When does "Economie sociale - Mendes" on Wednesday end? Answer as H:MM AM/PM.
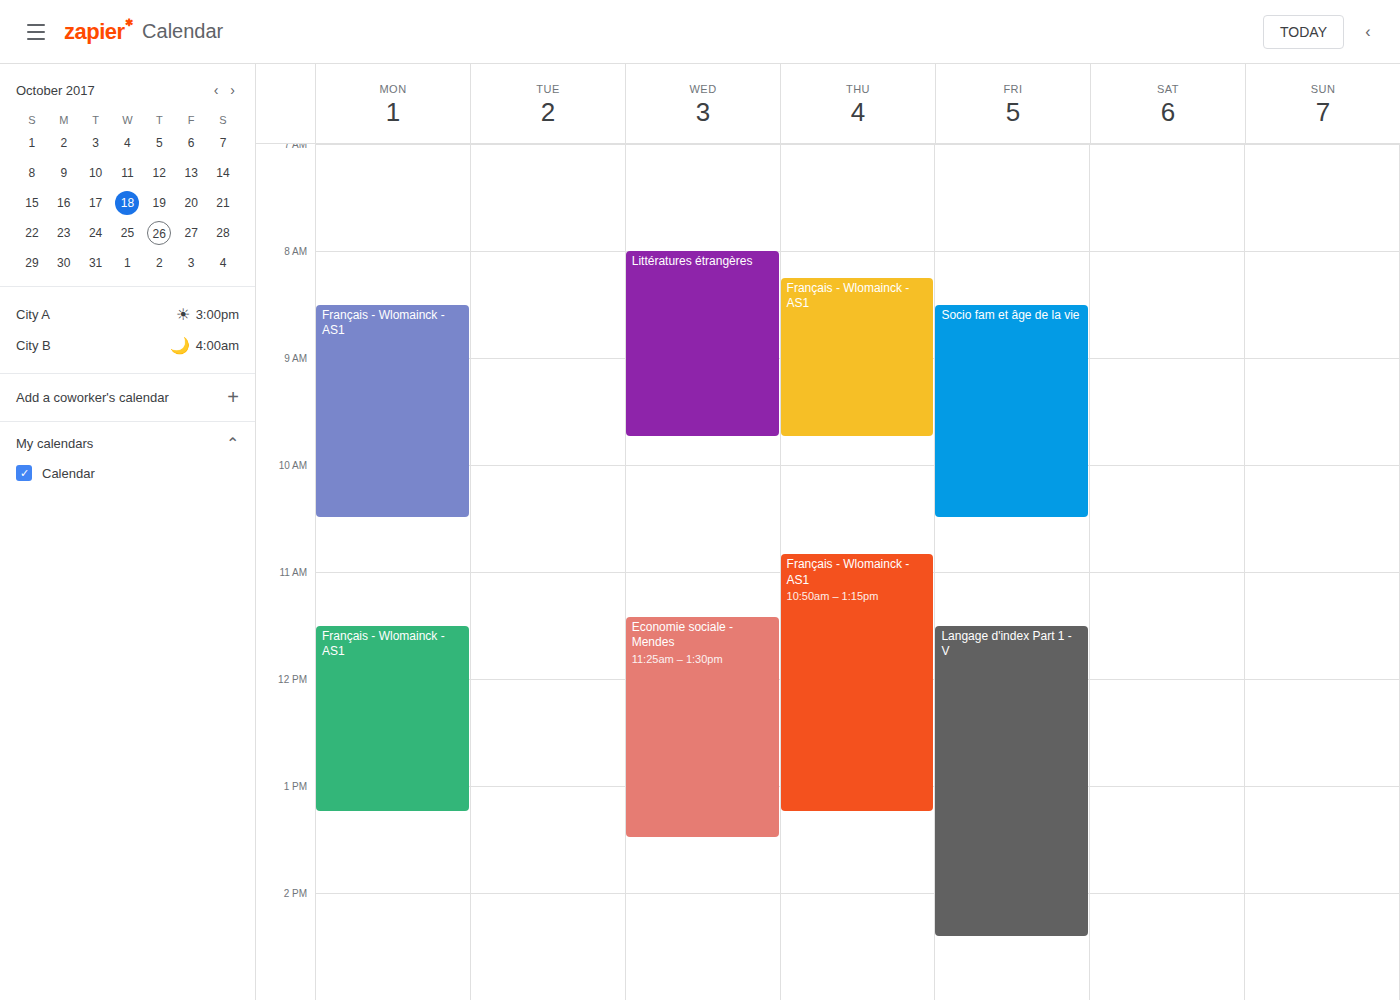
1:30 PM